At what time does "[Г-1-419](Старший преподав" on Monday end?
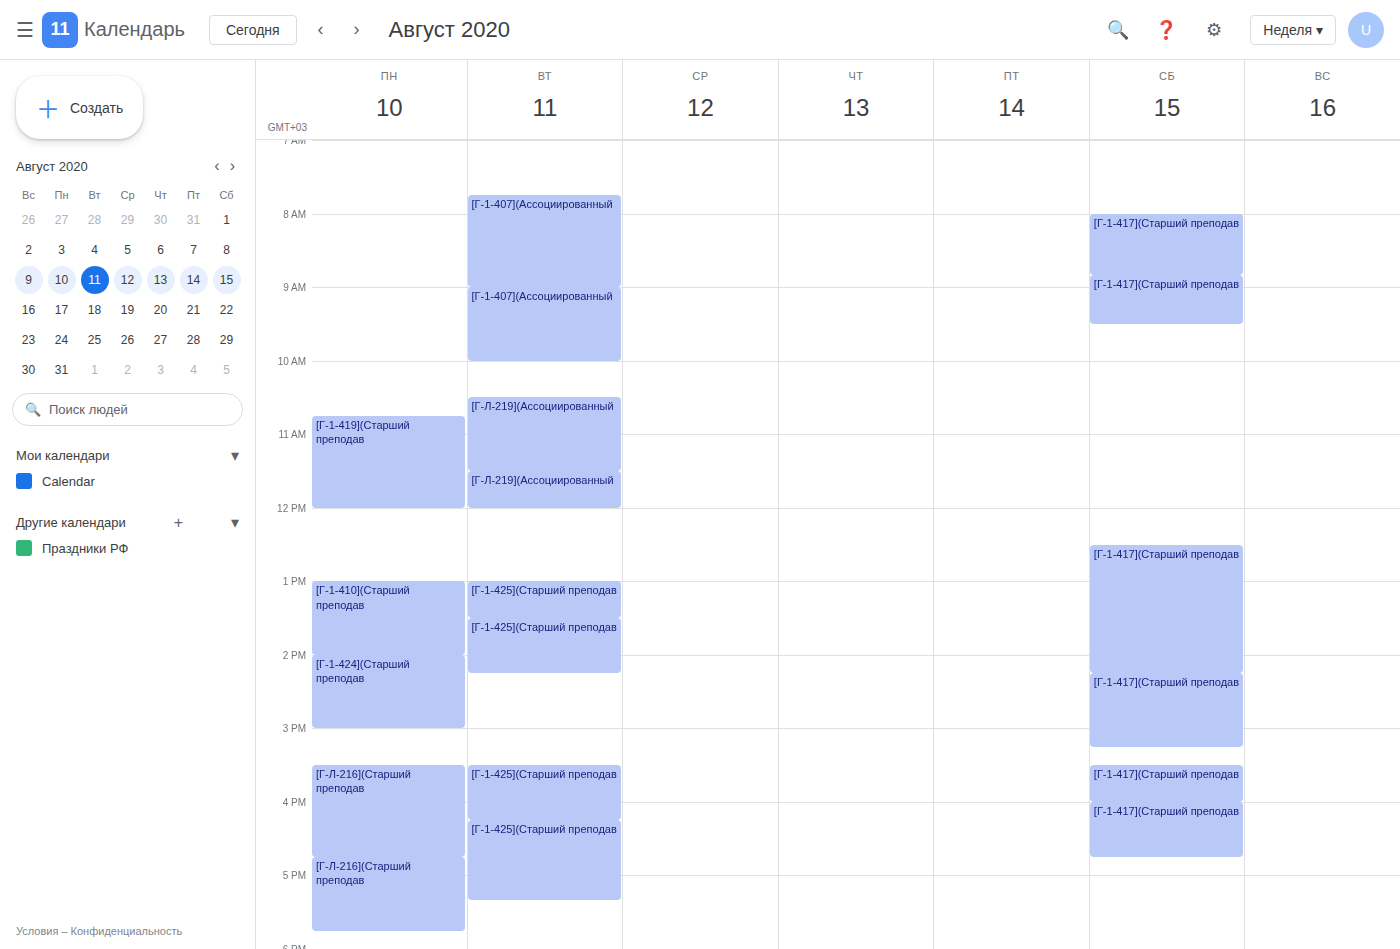
12:00 PM